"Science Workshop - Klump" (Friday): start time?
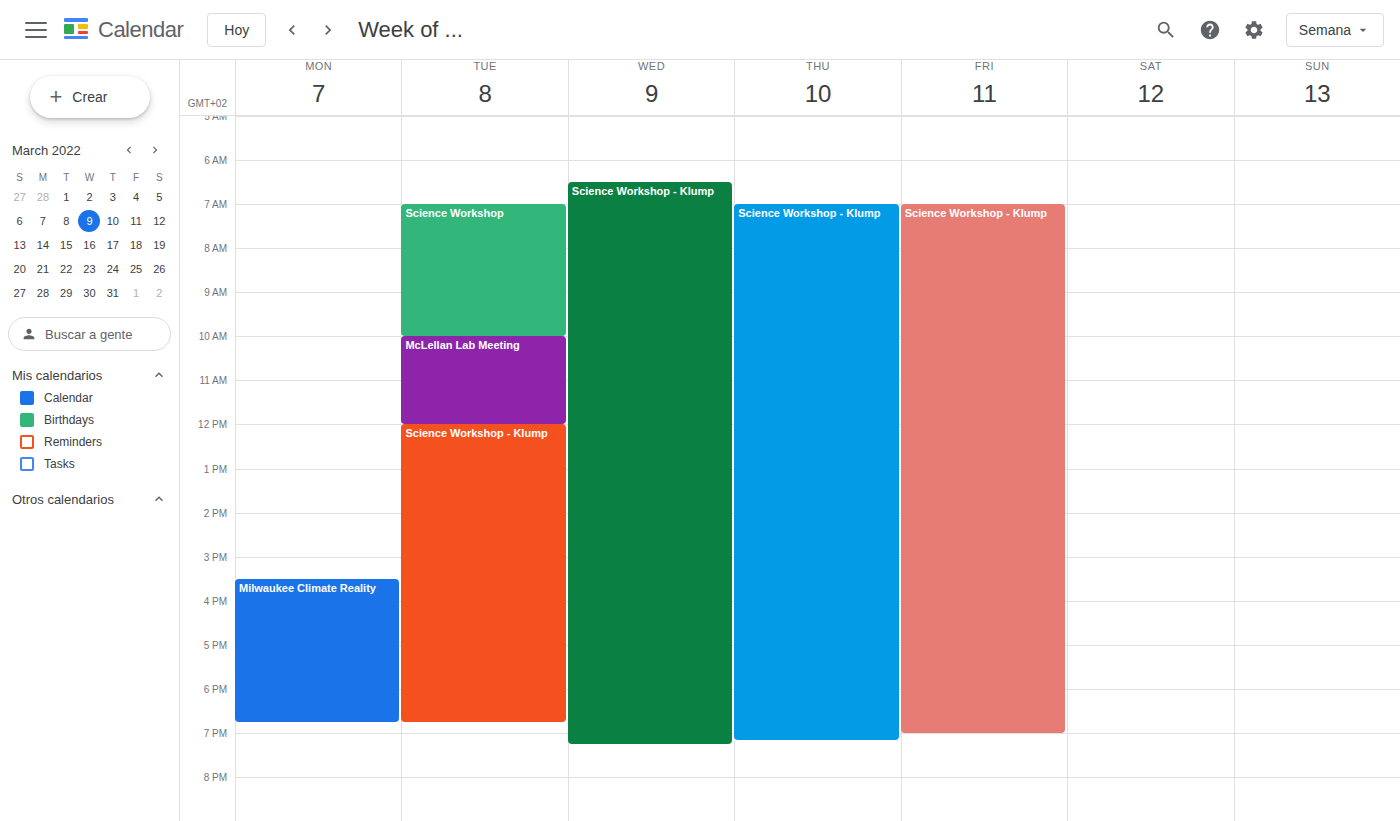
07:00